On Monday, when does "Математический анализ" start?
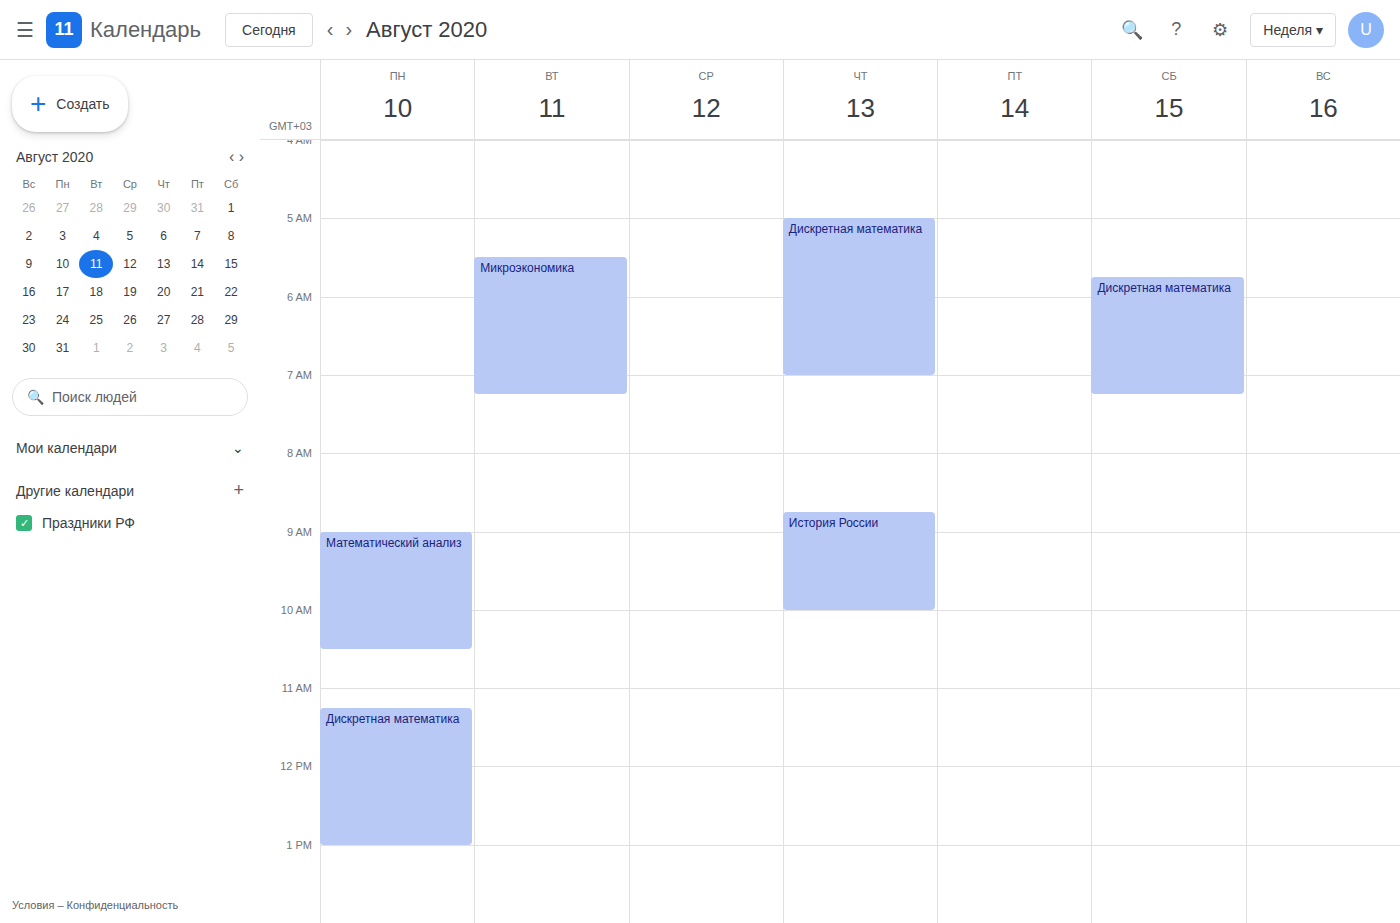
9:00 AM